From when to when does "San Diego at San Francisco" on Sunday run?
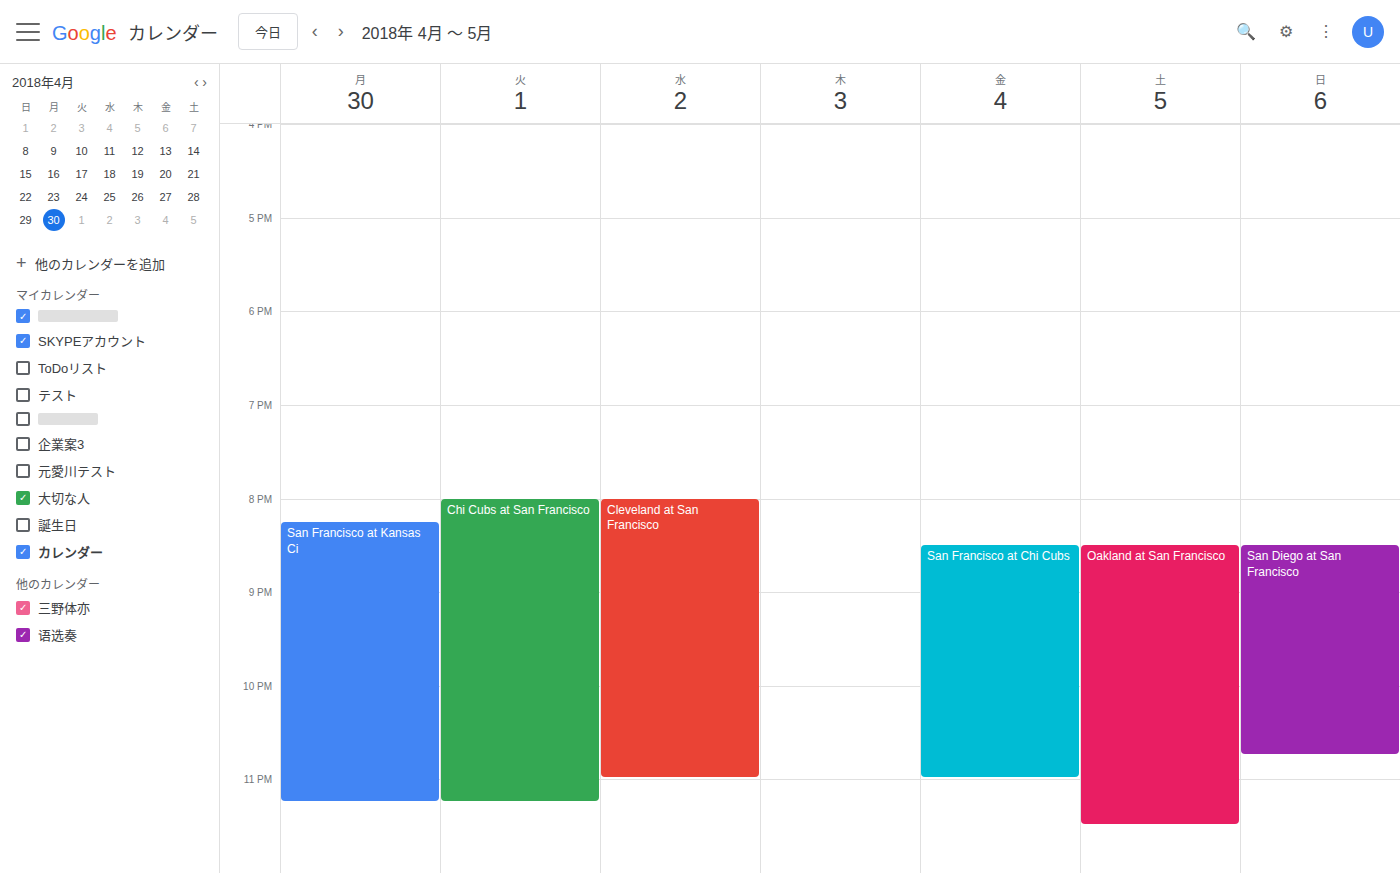
8:30 PM to 10:45 PM